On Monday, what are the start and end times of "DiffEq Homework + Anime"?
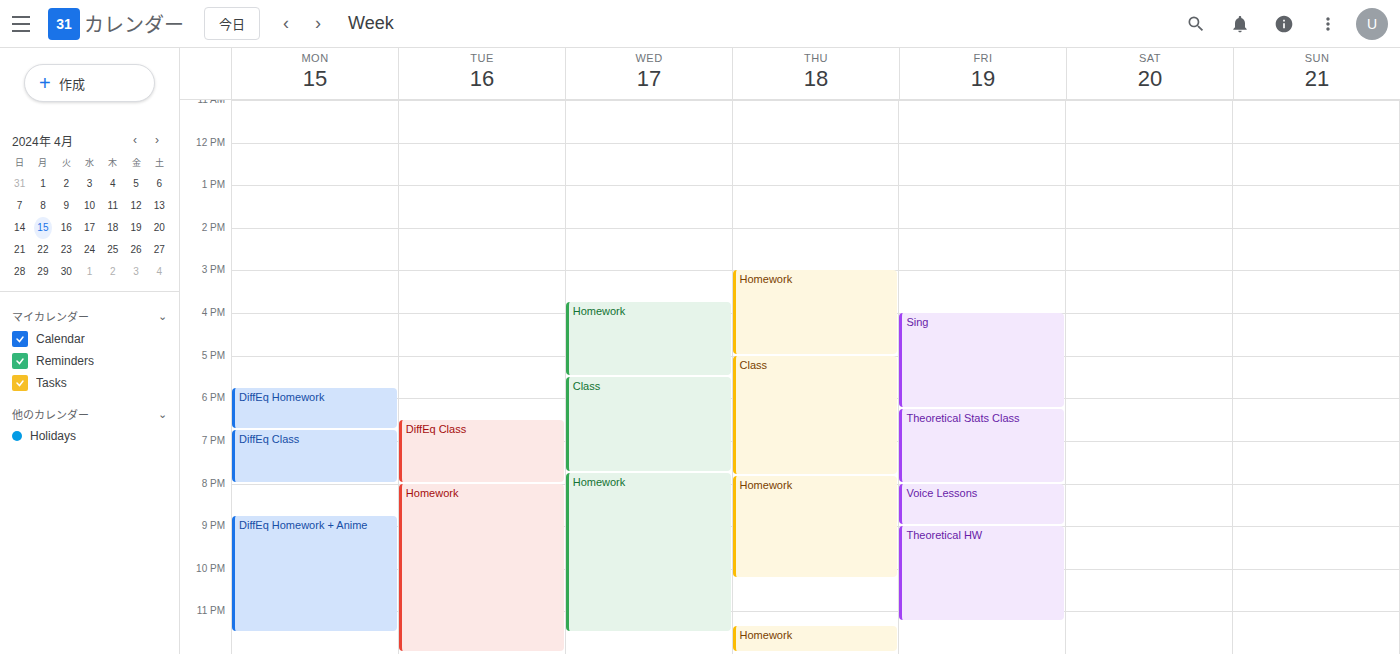
20:45 to 23:30